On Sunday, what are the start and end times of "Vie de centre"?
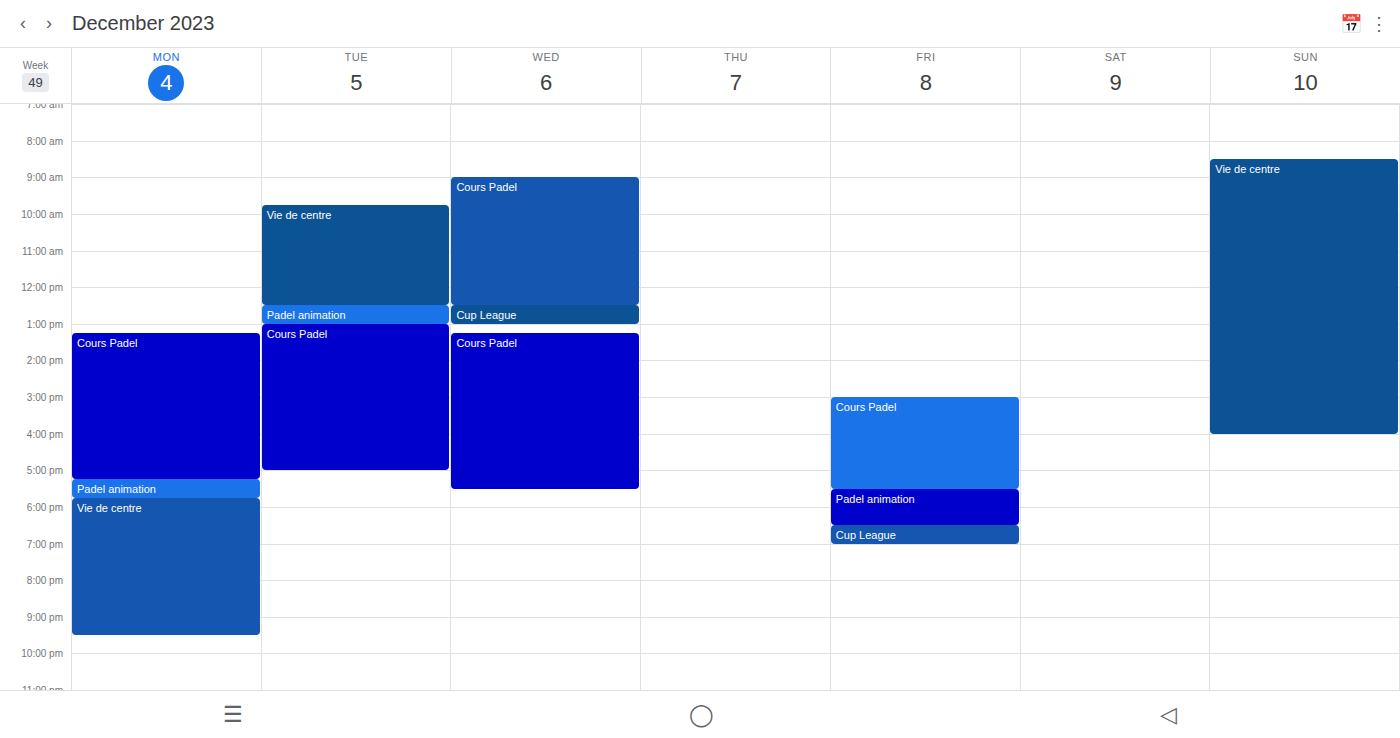
08:30 to 16:00